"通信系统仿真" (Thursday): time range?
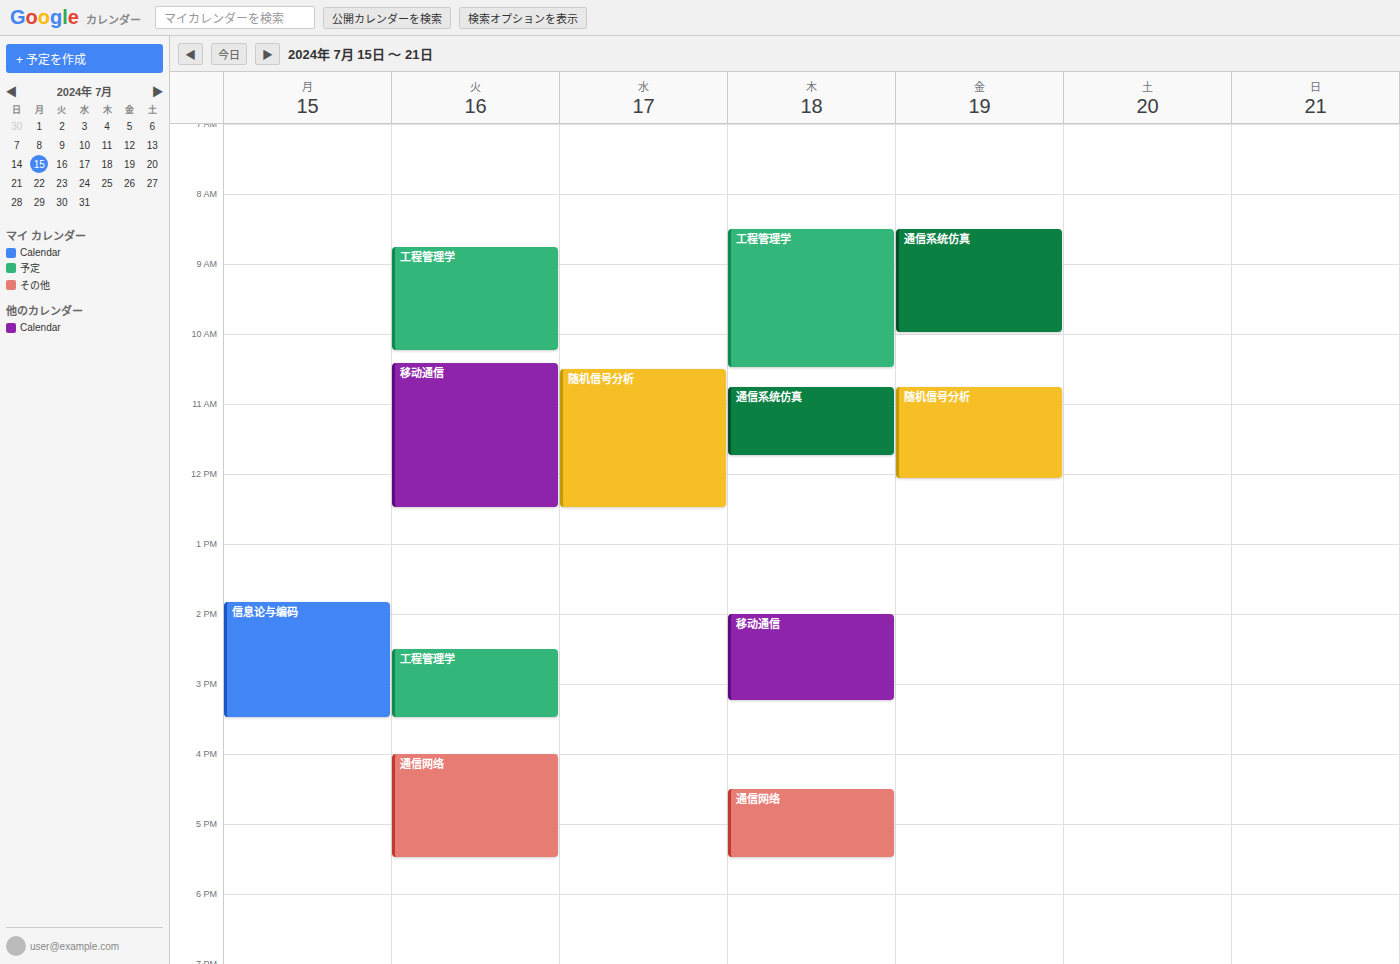
10:45 AM to 11:45 AM